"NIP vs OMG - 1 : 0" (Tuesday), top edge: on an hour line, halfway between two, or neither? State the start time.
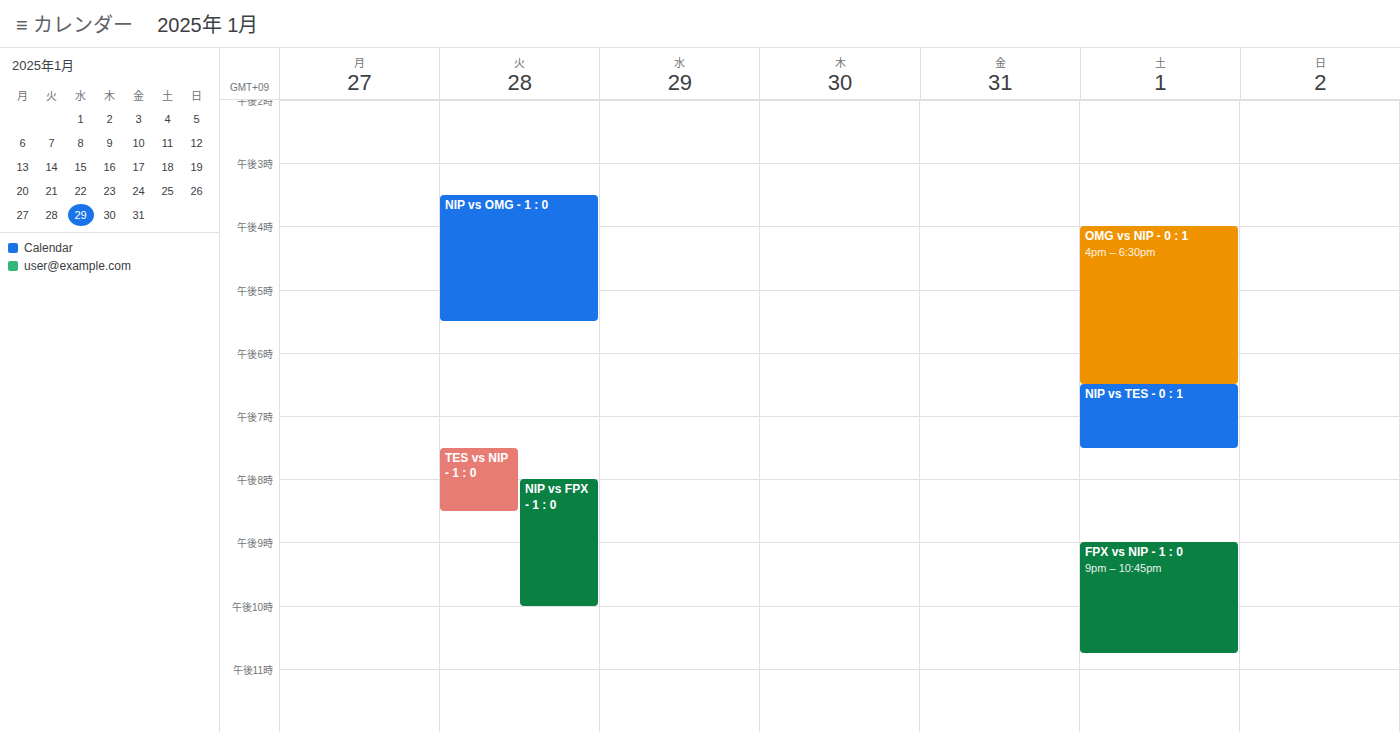
3:30 PM -- halfway between the 3 PM and 4 PM lines.